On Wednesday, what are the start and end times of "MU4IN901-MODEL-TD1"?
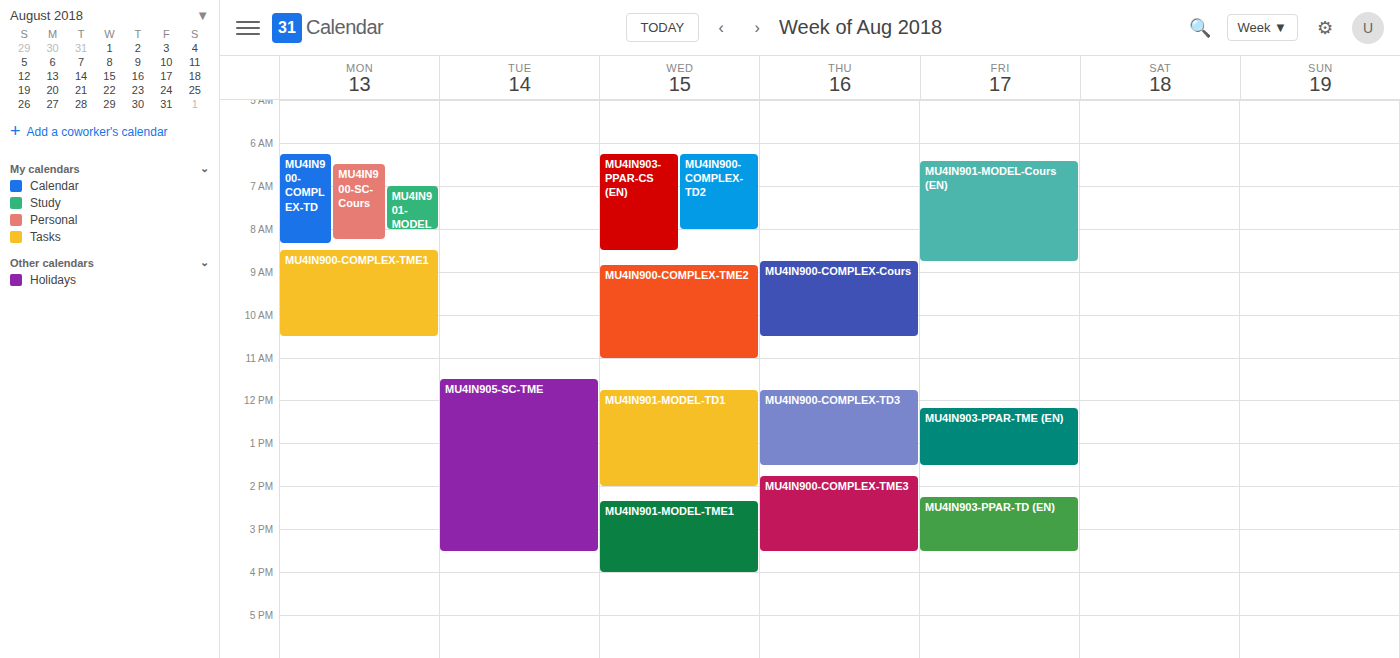
11:45 AM to 2:00 PM